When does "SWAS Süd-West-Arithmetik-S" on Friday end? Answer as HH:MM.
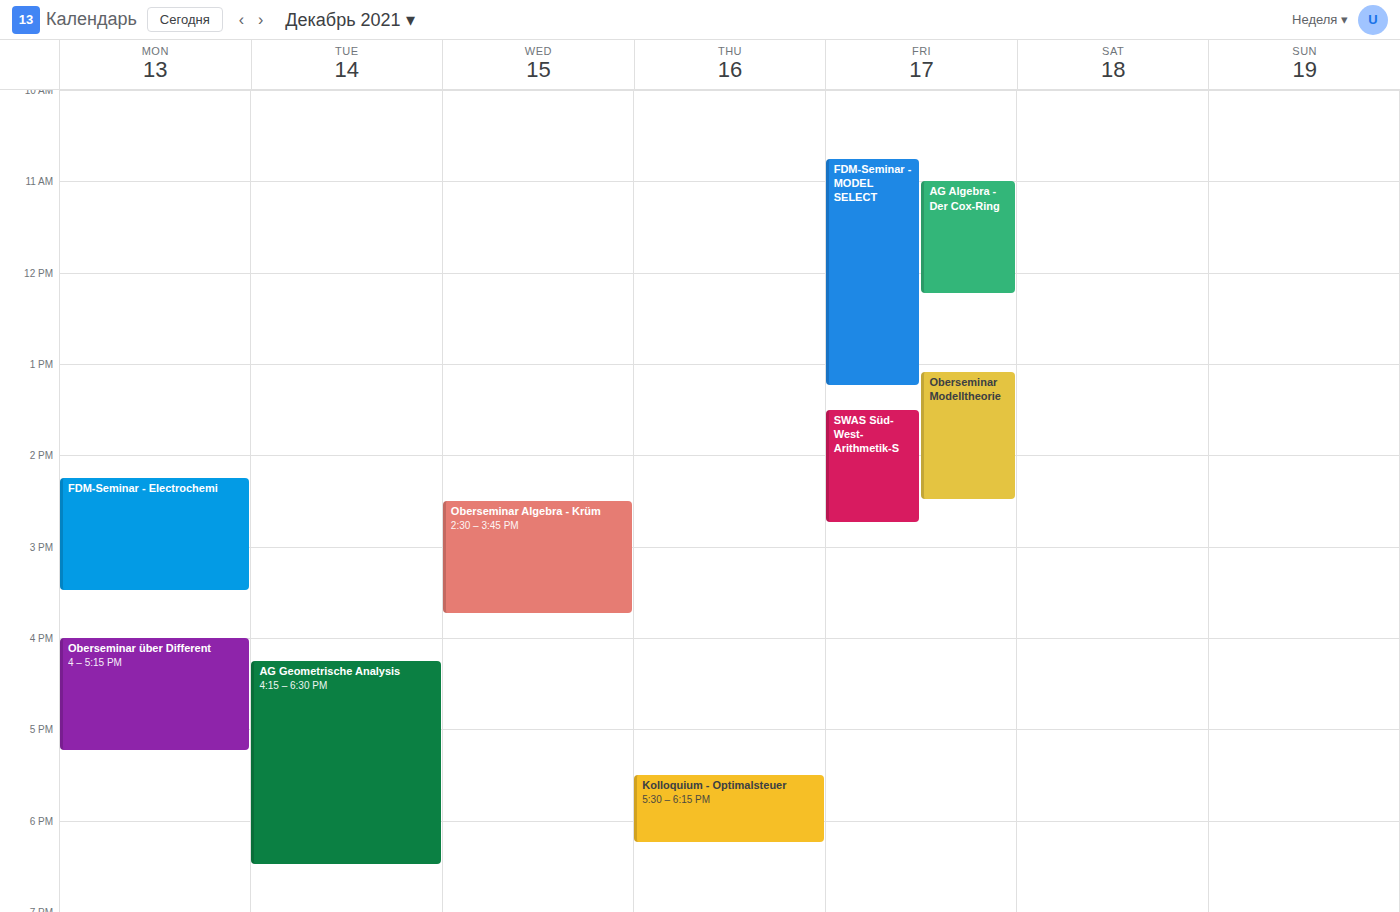
14:45